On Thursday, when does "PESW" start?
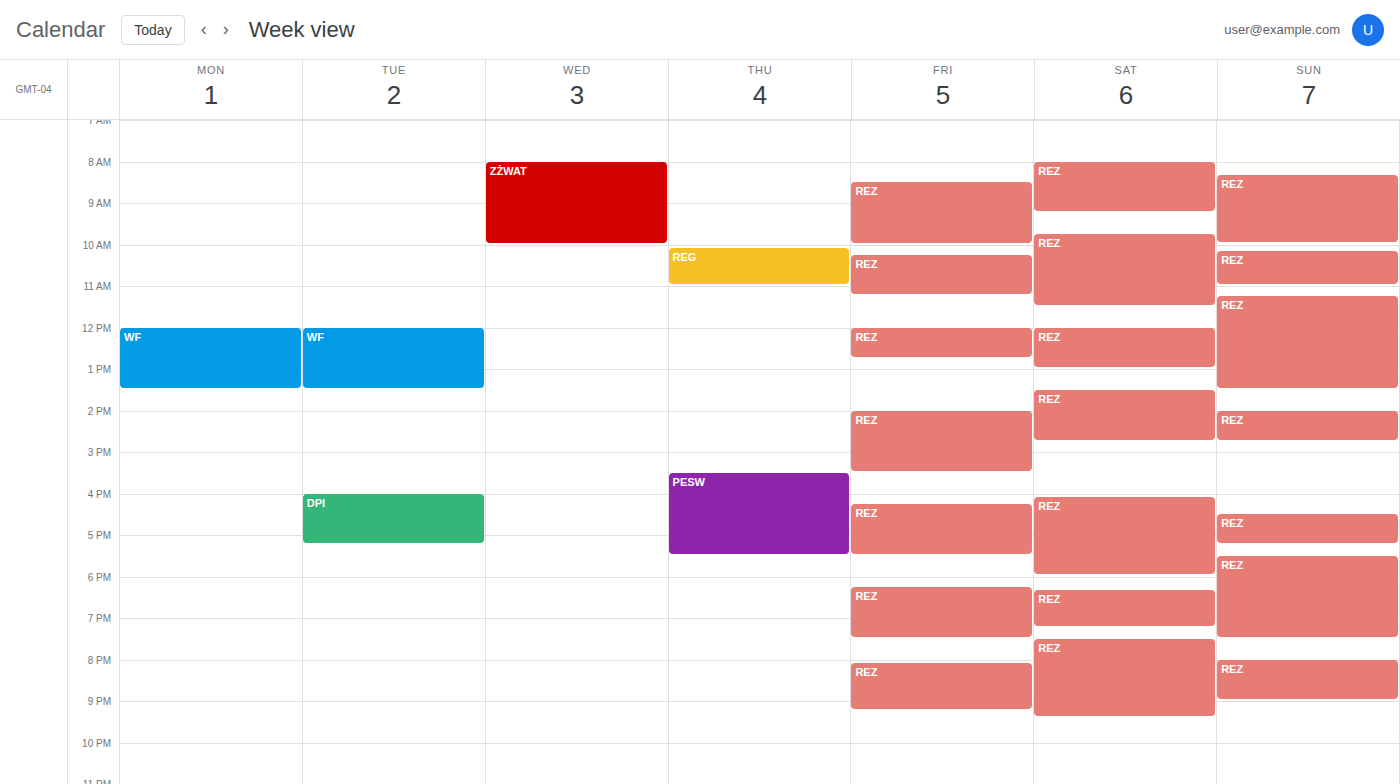
15:30